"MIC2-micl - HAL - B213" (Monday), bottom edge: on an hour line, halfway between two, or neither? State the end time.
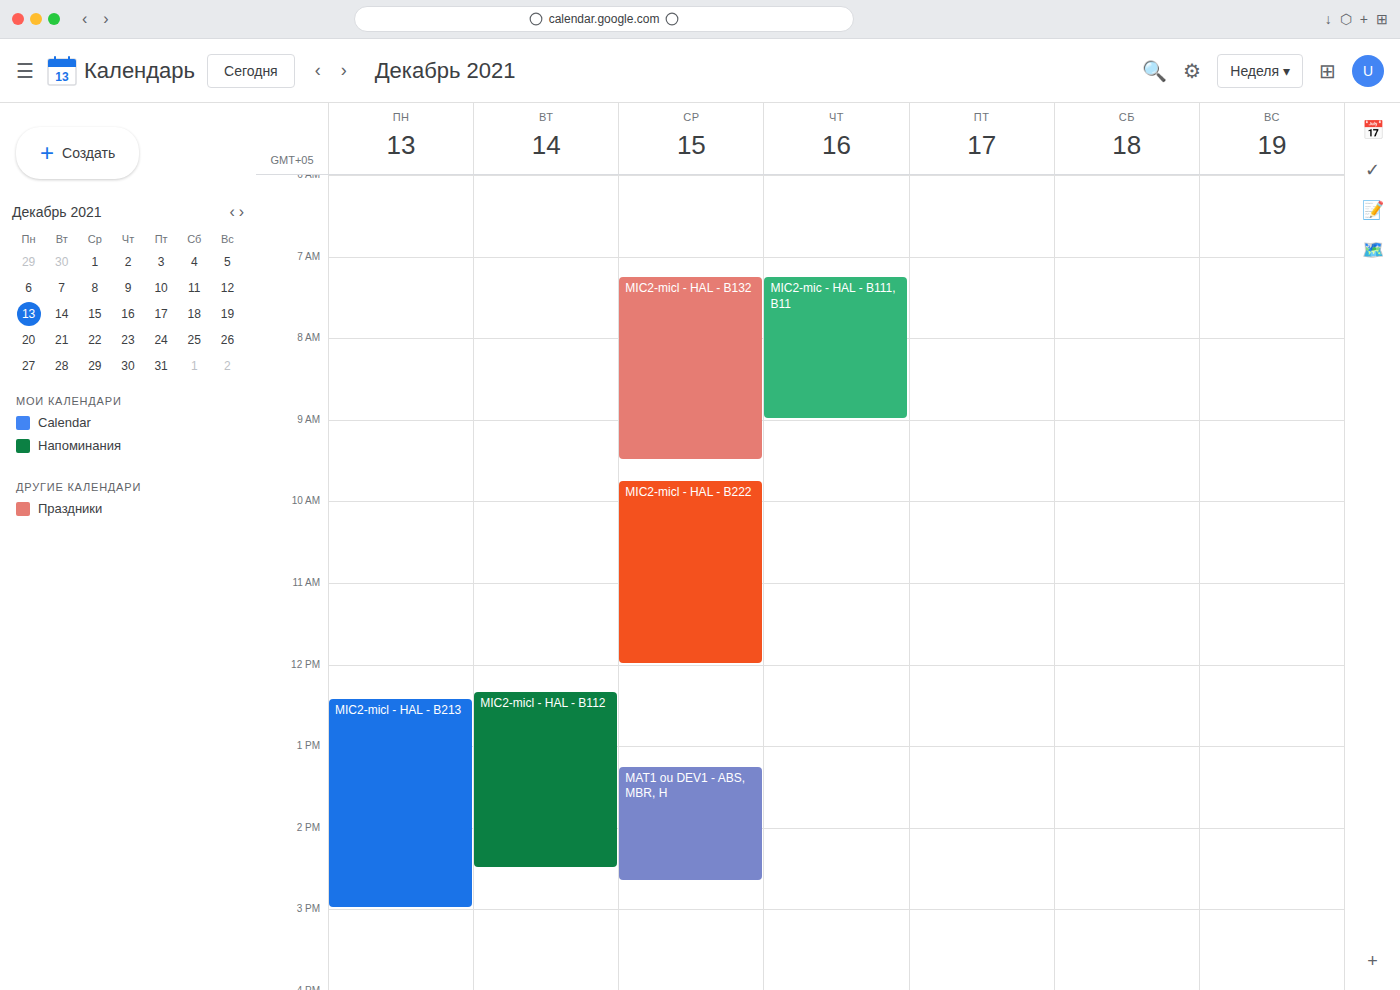
3:00 PM -- exactly on the 3 PM line.